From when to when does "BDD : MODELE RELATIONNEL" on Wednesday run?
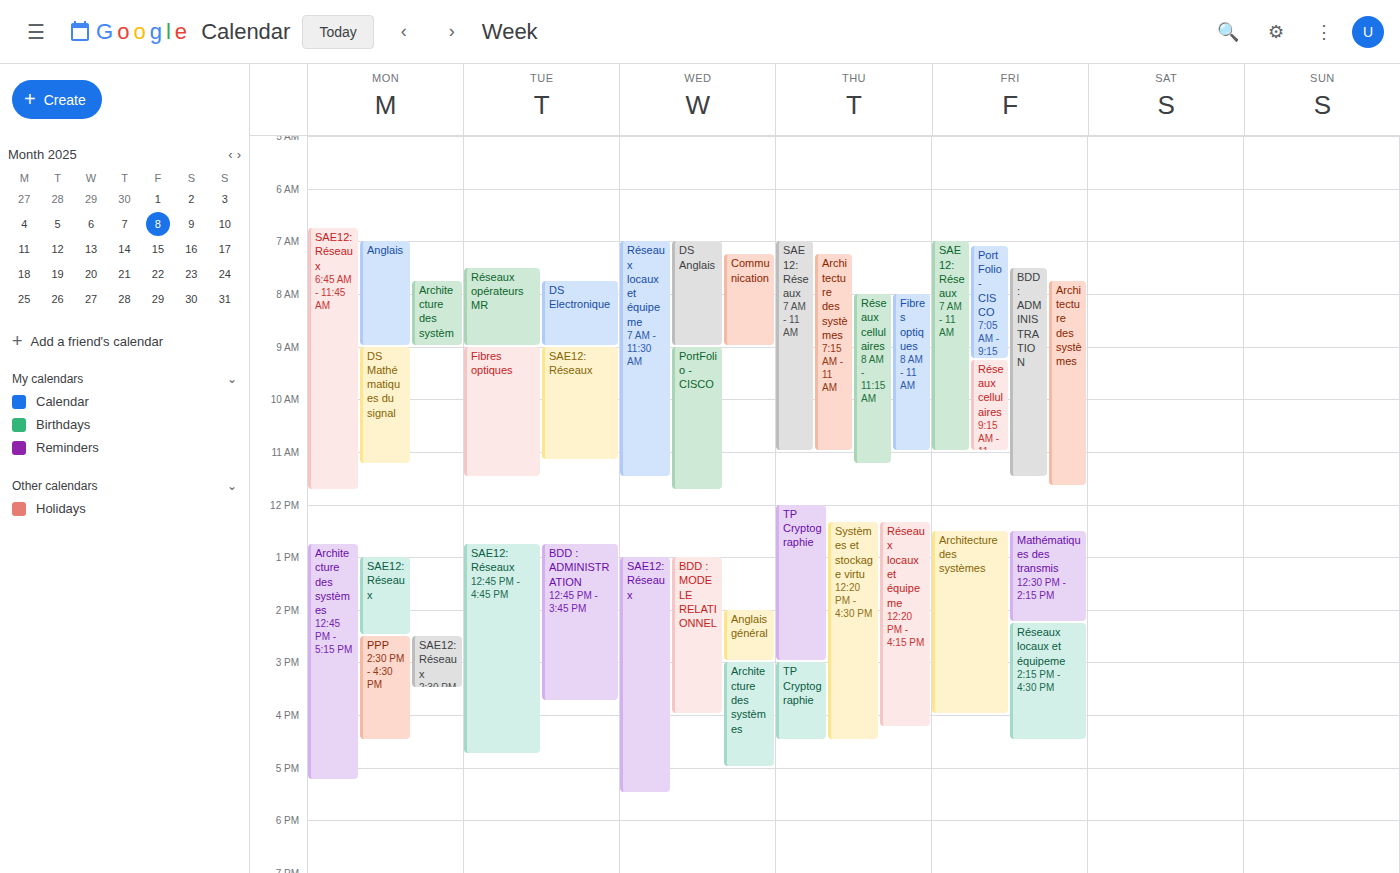
1:00 PM to 4:00 PM